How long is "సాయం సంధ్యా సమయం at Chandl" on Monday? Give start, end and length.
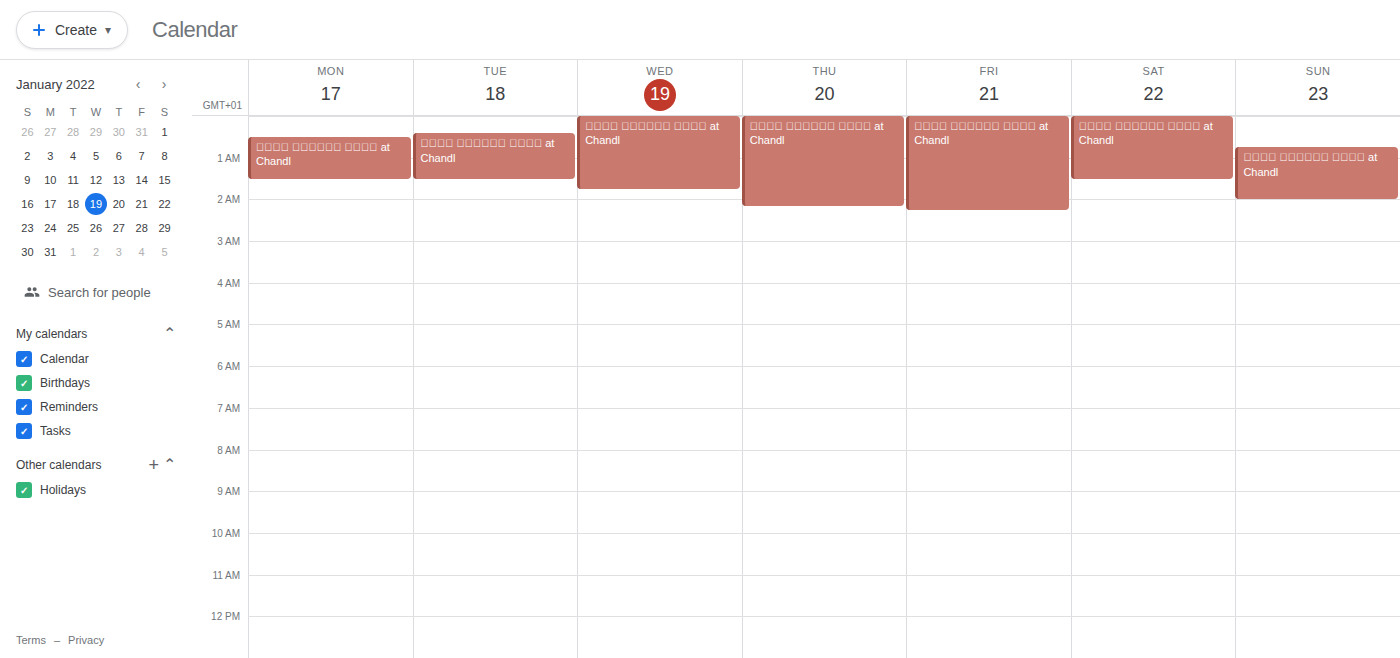
00:30 to 01:30, 1 hour